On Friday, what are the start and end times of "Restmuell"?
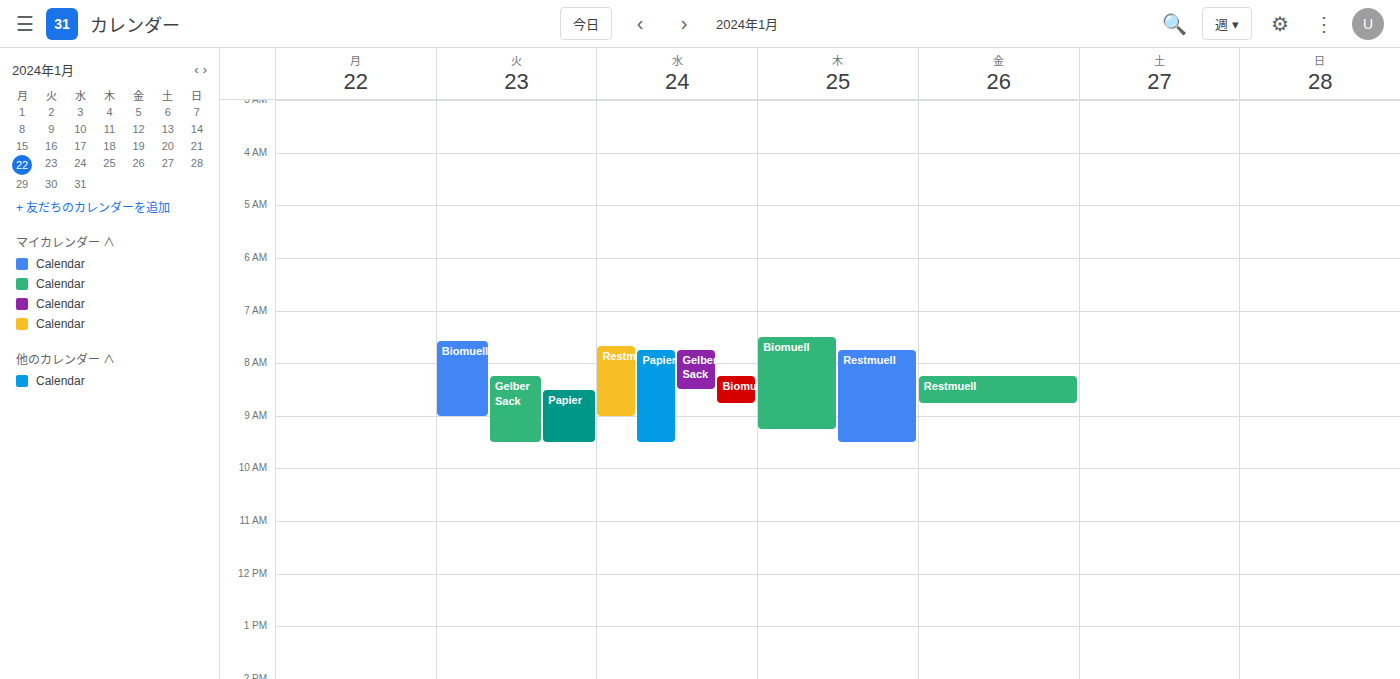
8:15 AM to 8:45 AM